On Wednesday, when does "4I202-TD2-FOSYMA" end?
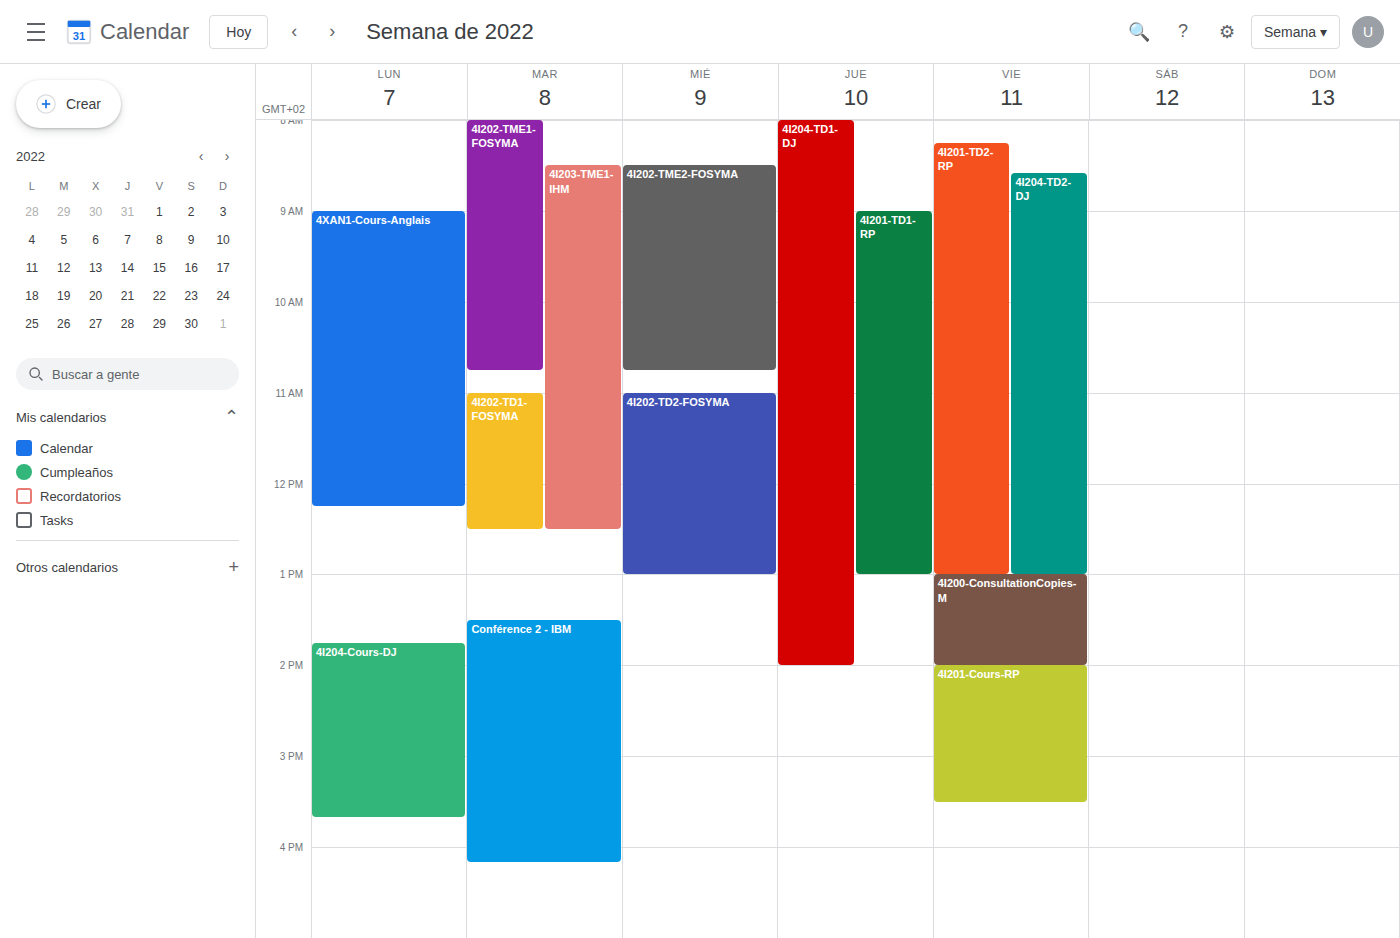
13:00